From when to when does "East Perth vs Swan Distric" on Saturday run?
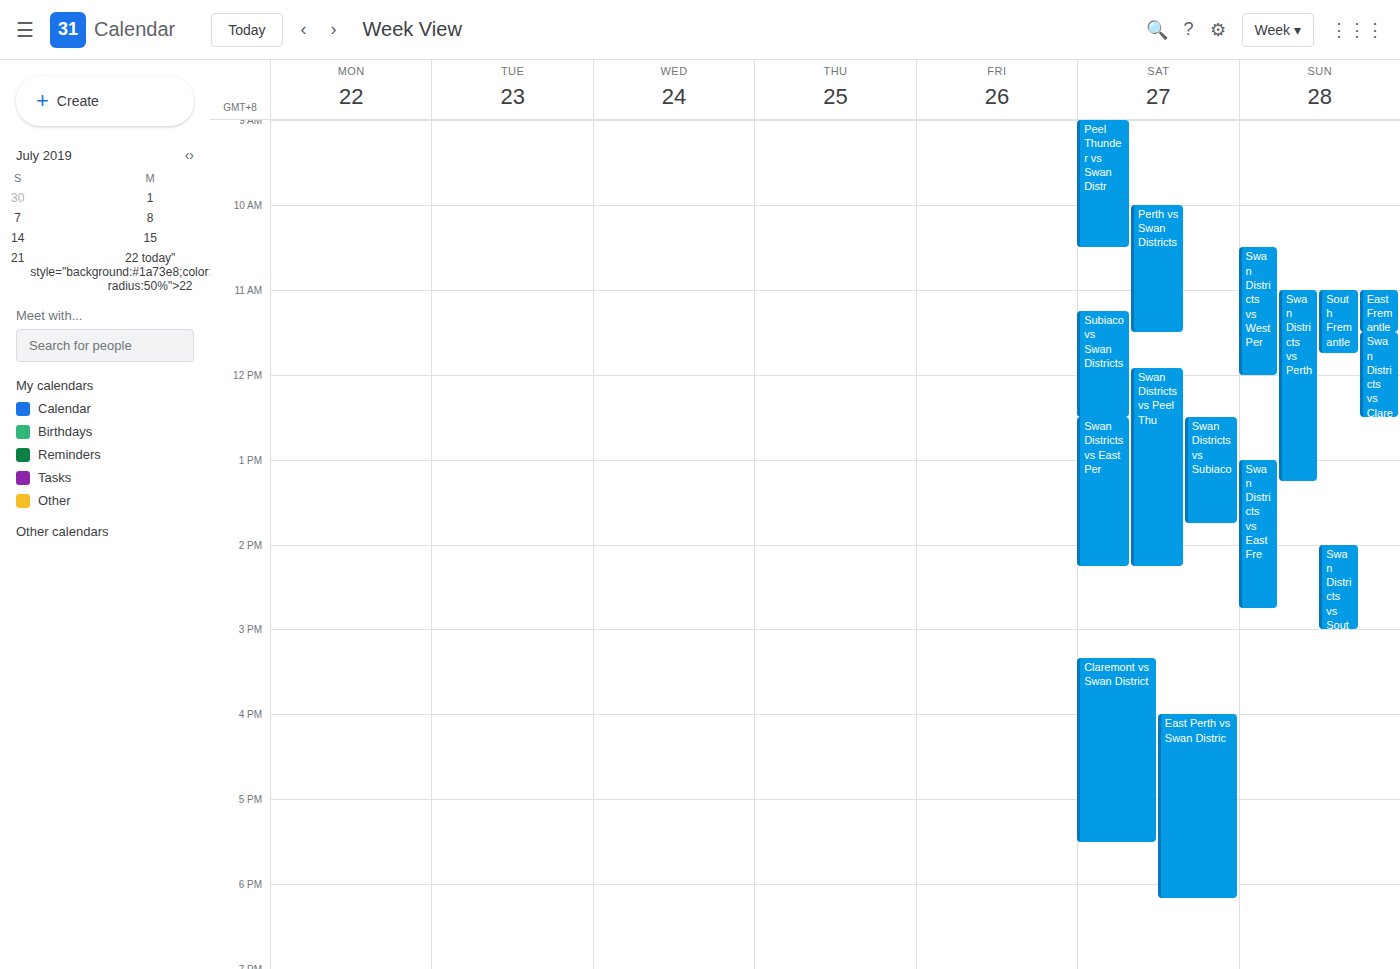
4:00 PM to 6:10 PM